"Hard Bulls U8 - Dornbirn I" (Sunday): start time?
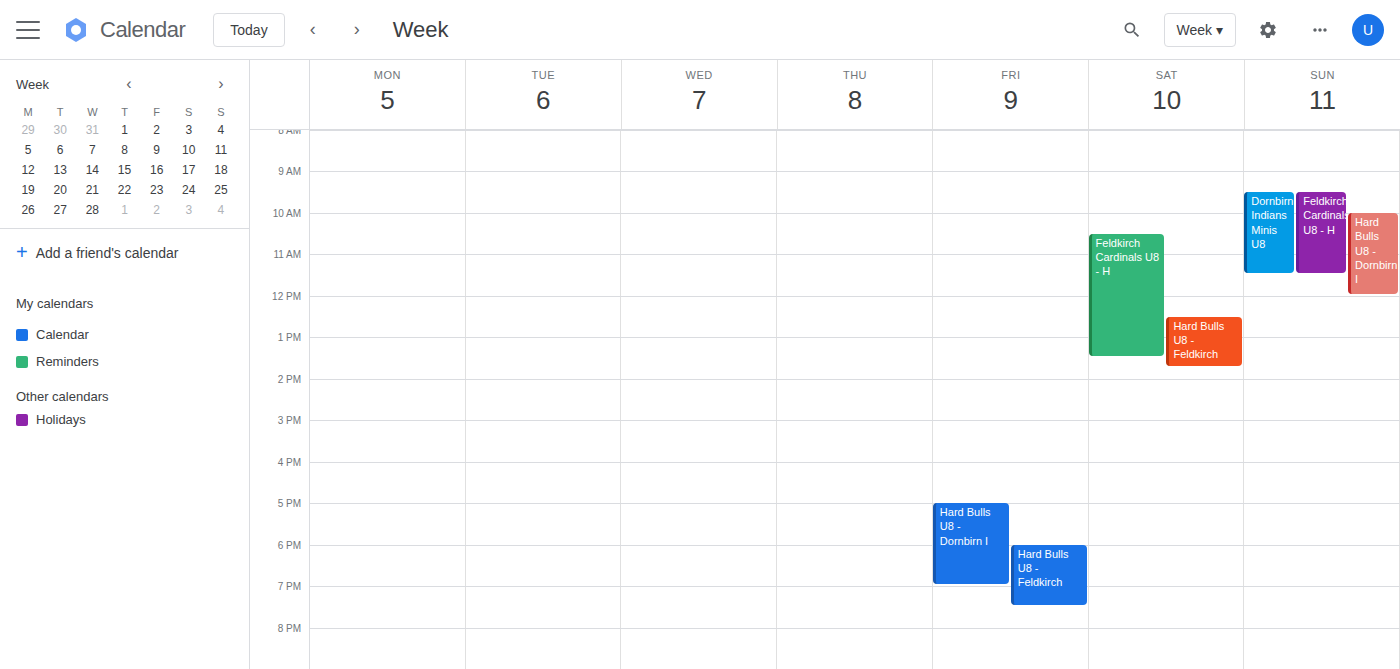
10:00 AM